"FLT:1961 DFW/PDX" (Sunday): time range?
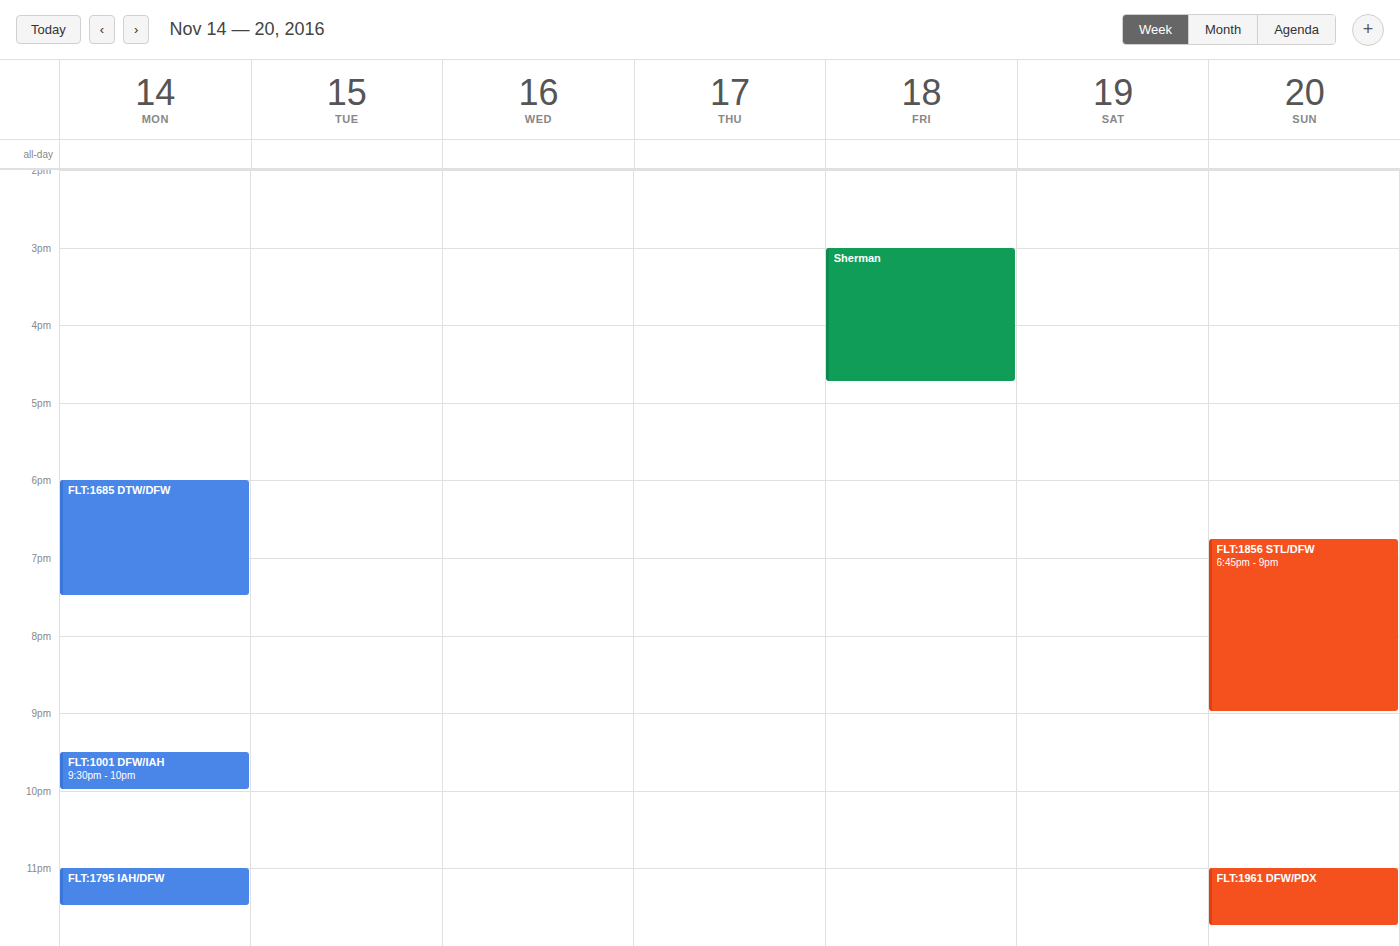
11:00 PM to 11:45 PM